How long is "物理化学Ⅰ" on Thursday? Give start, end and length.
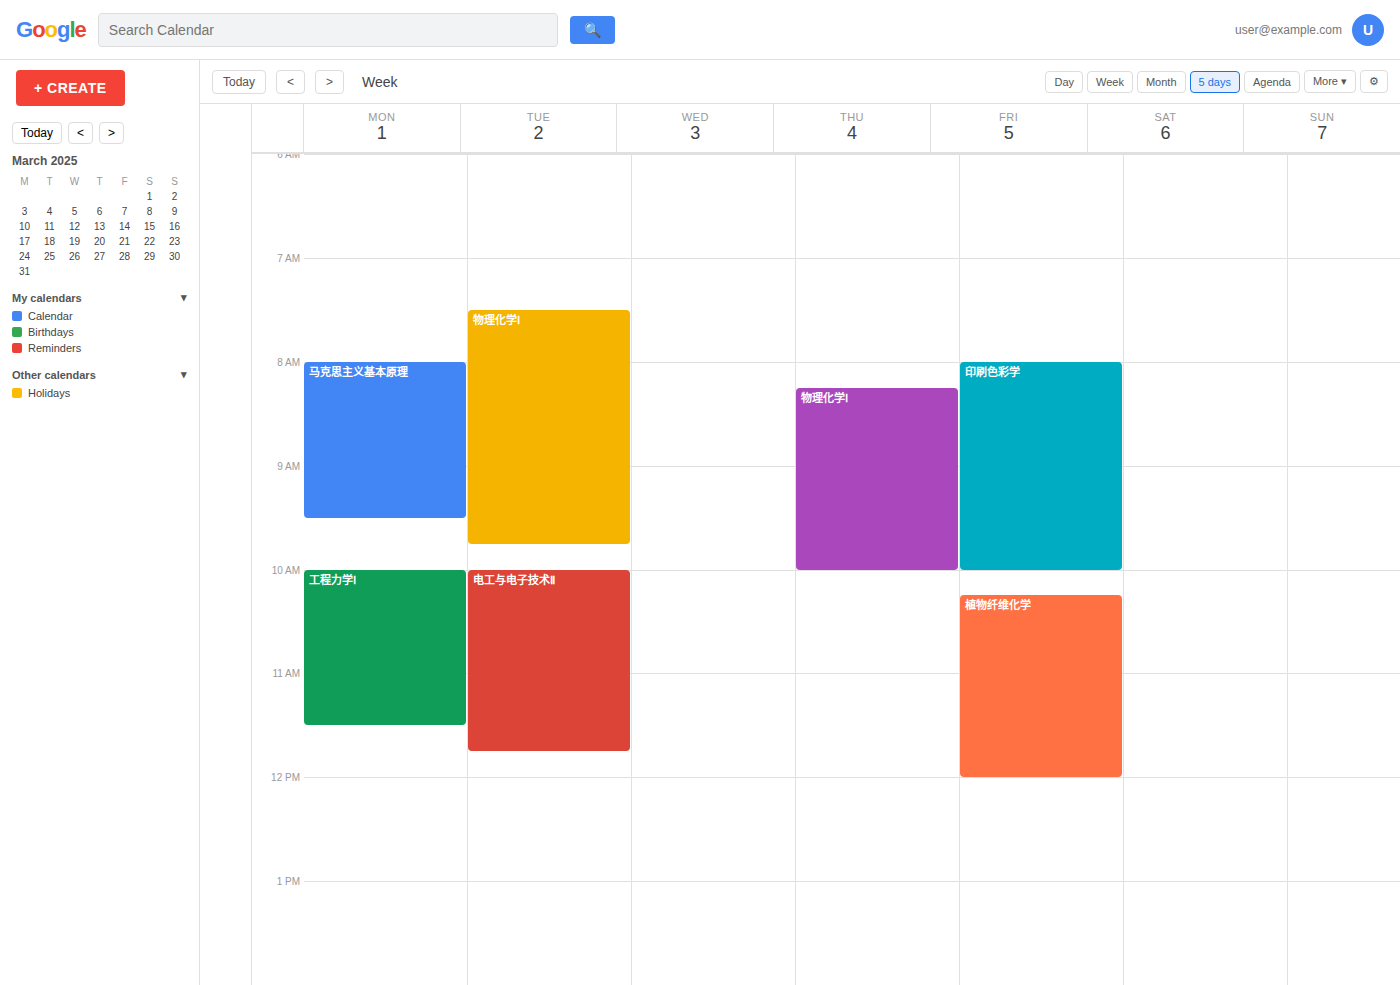
8:15 AM to 10:00 AM, 1 hour 45 minutes